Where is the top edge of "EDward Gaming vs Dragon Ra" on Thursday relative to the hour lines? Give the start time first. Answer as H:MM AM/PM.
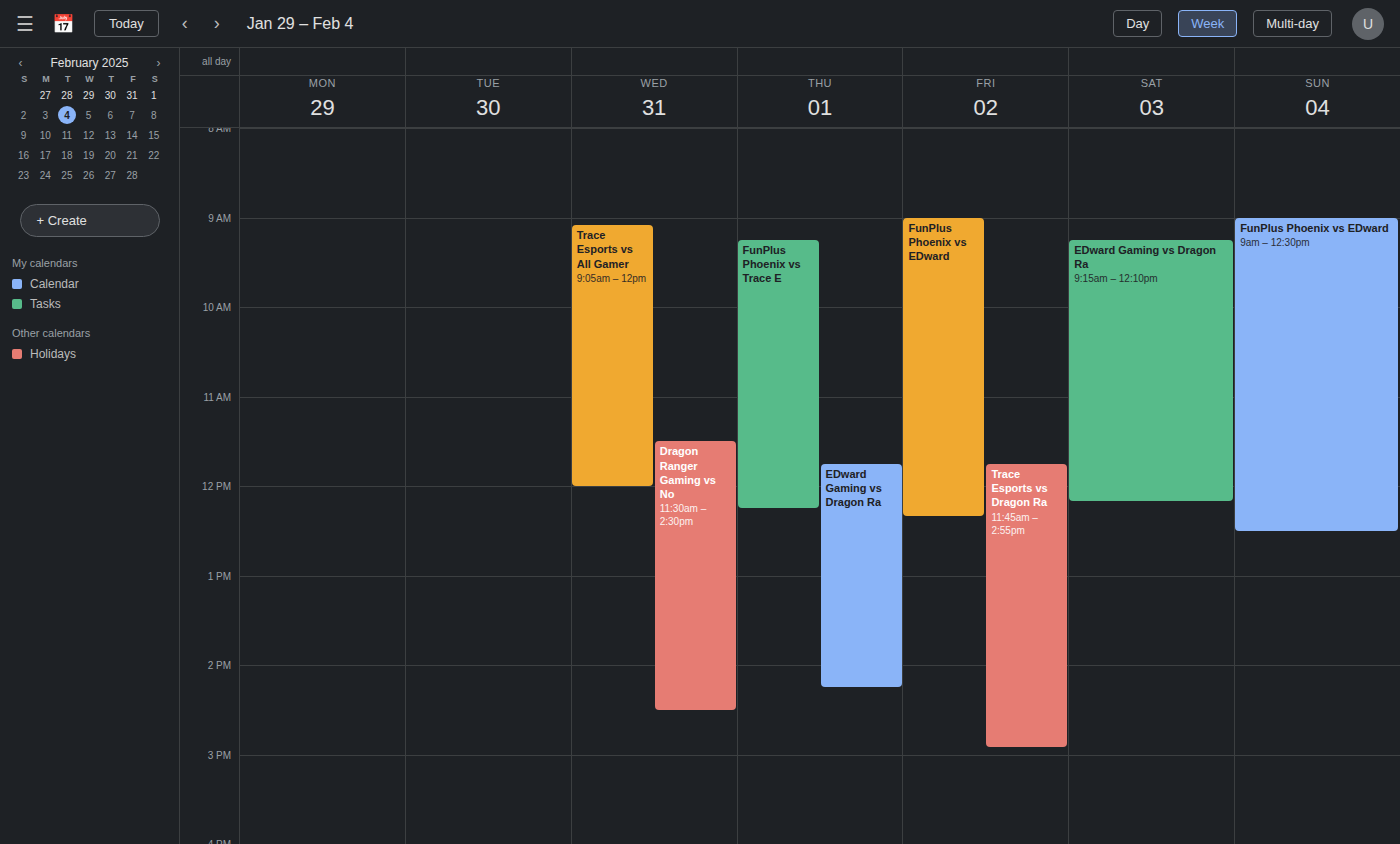
11:45 AM -- neither: three quarters of the way from the 11 AM line to the 12 PM line.